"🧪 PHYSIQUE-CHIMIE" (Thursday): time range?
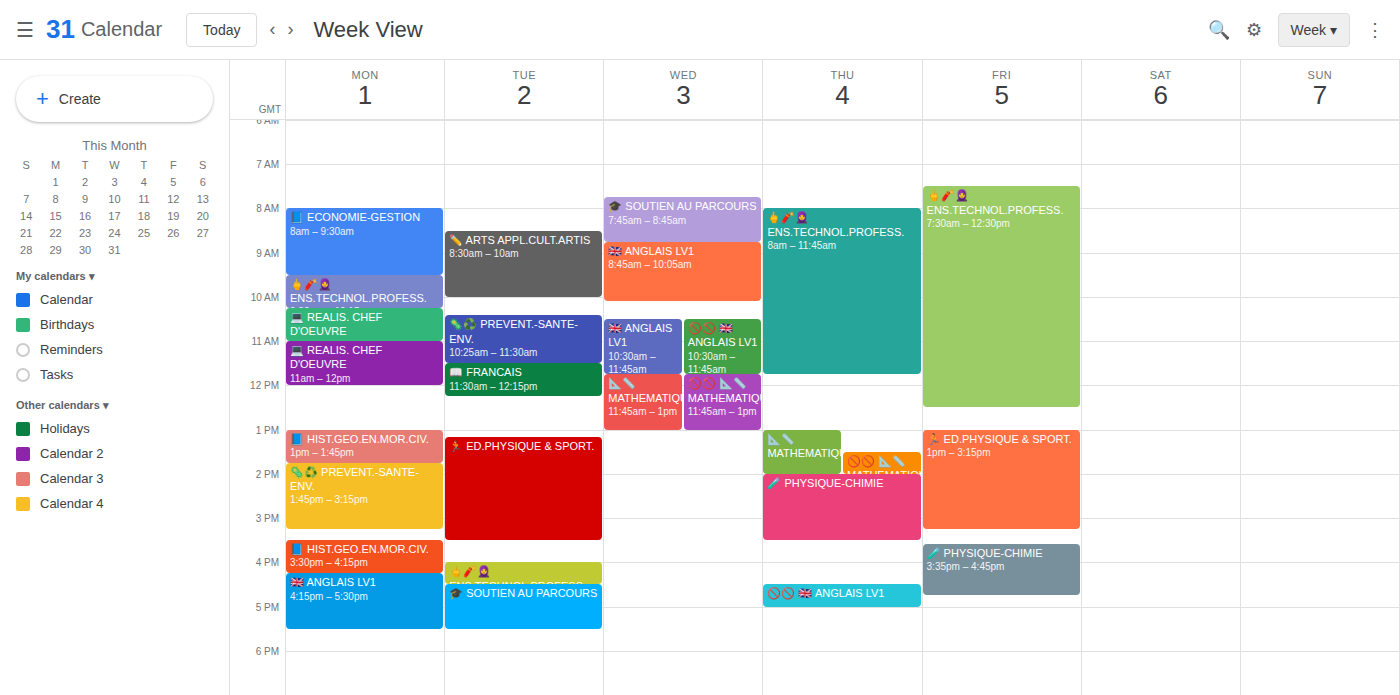
2:00 PM to 3:30 PM